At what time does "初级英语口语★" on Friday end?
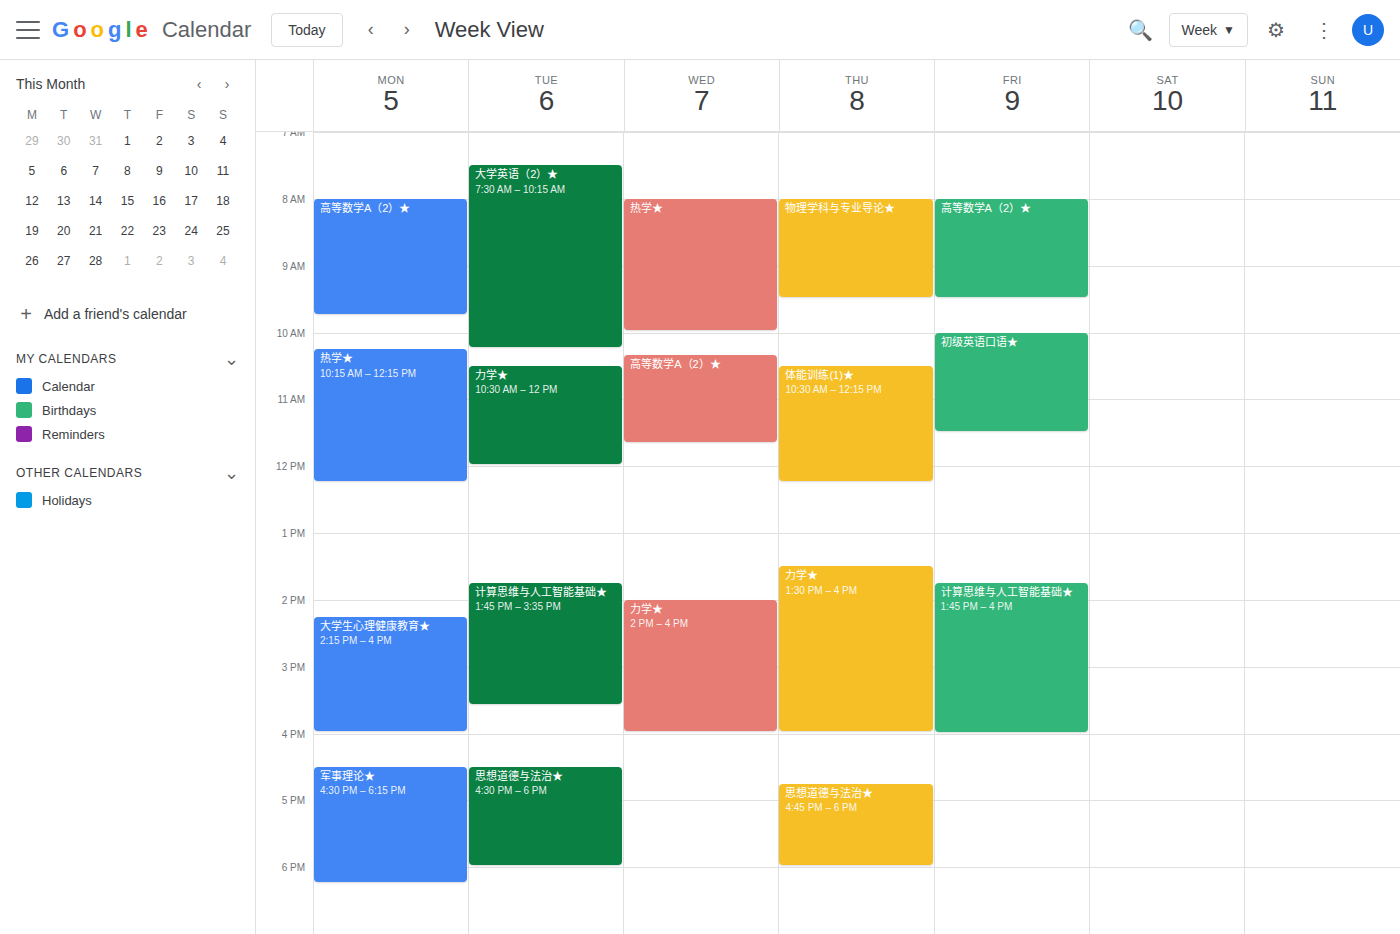
11:30 AM